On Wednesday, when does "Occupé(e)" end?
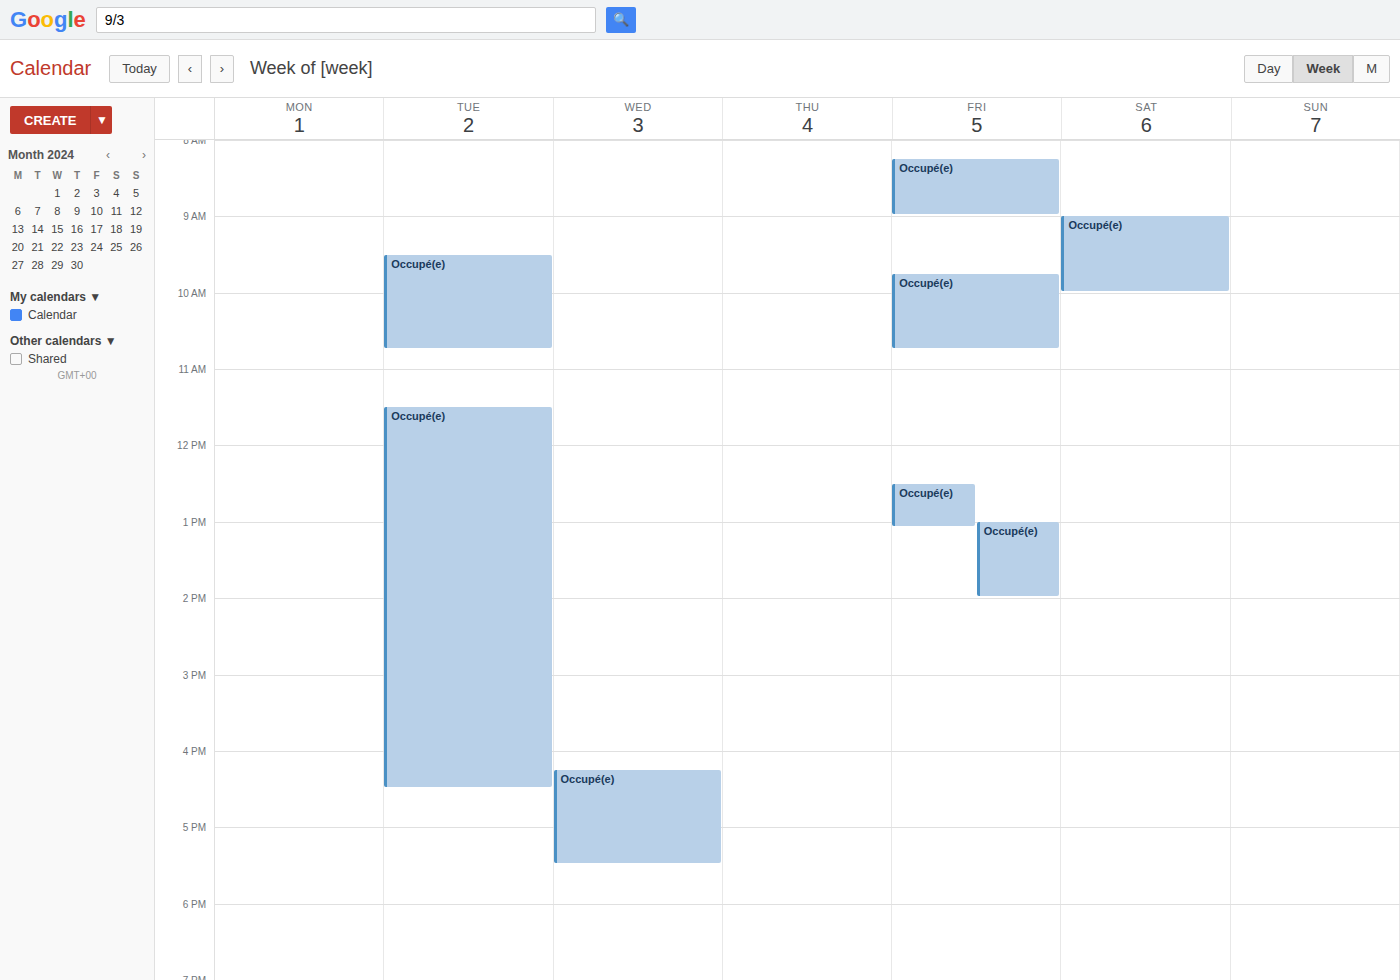
5:30 PM